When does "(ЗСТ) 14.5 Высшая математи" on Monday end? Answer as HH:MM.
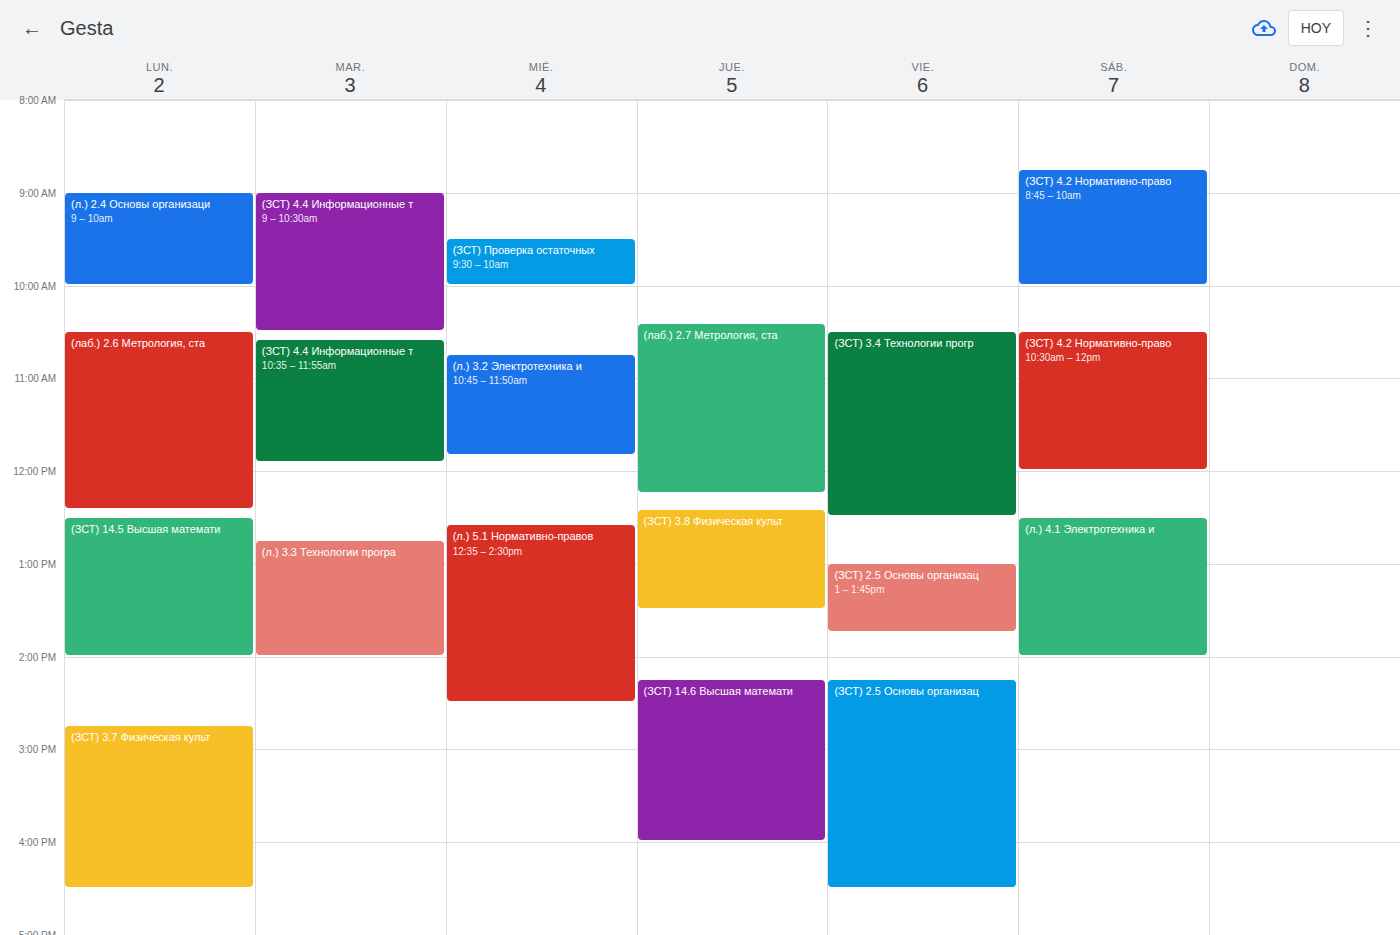
14:00